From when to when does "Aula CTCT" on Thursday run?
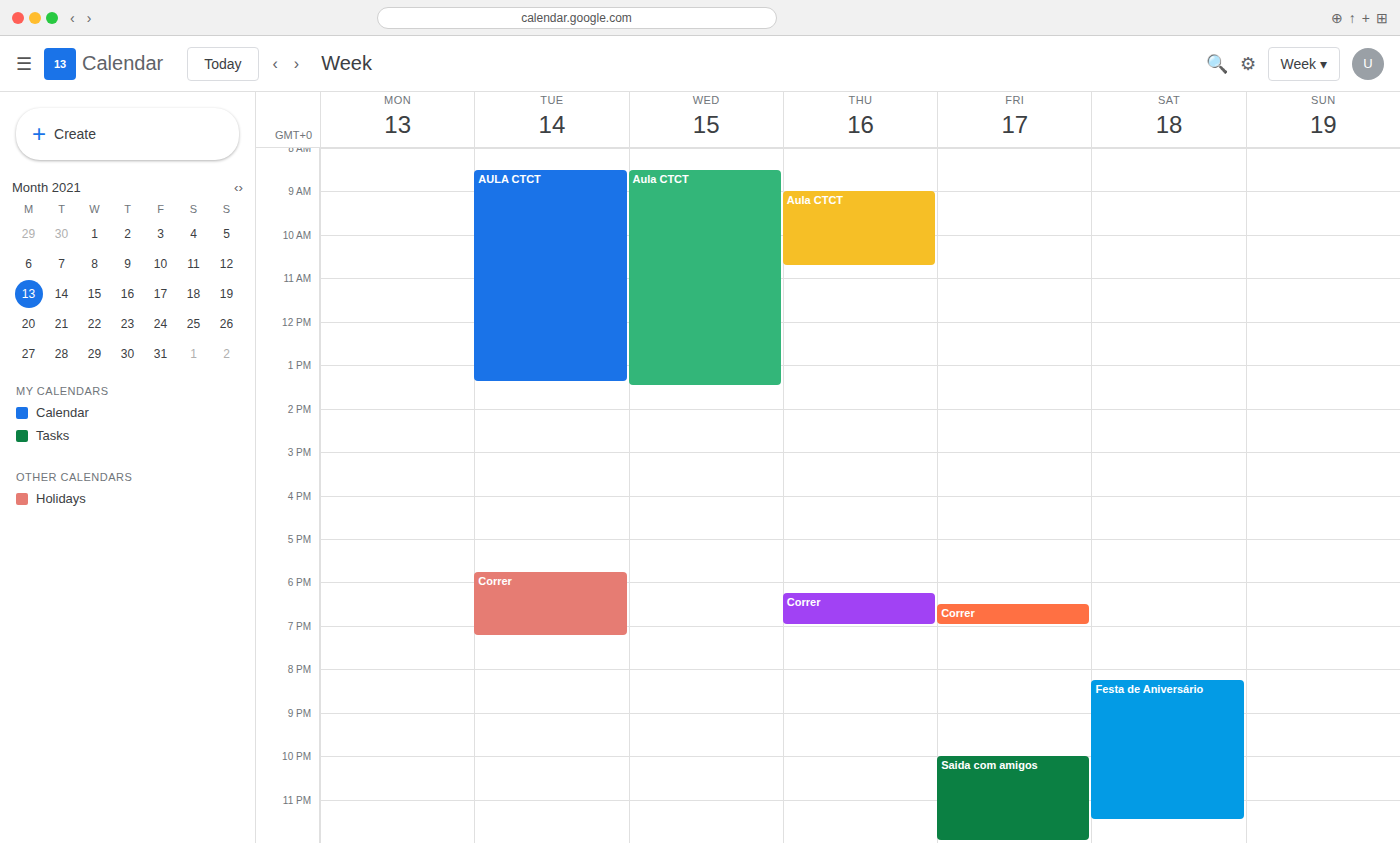
9:00 AM to 10:45 AM